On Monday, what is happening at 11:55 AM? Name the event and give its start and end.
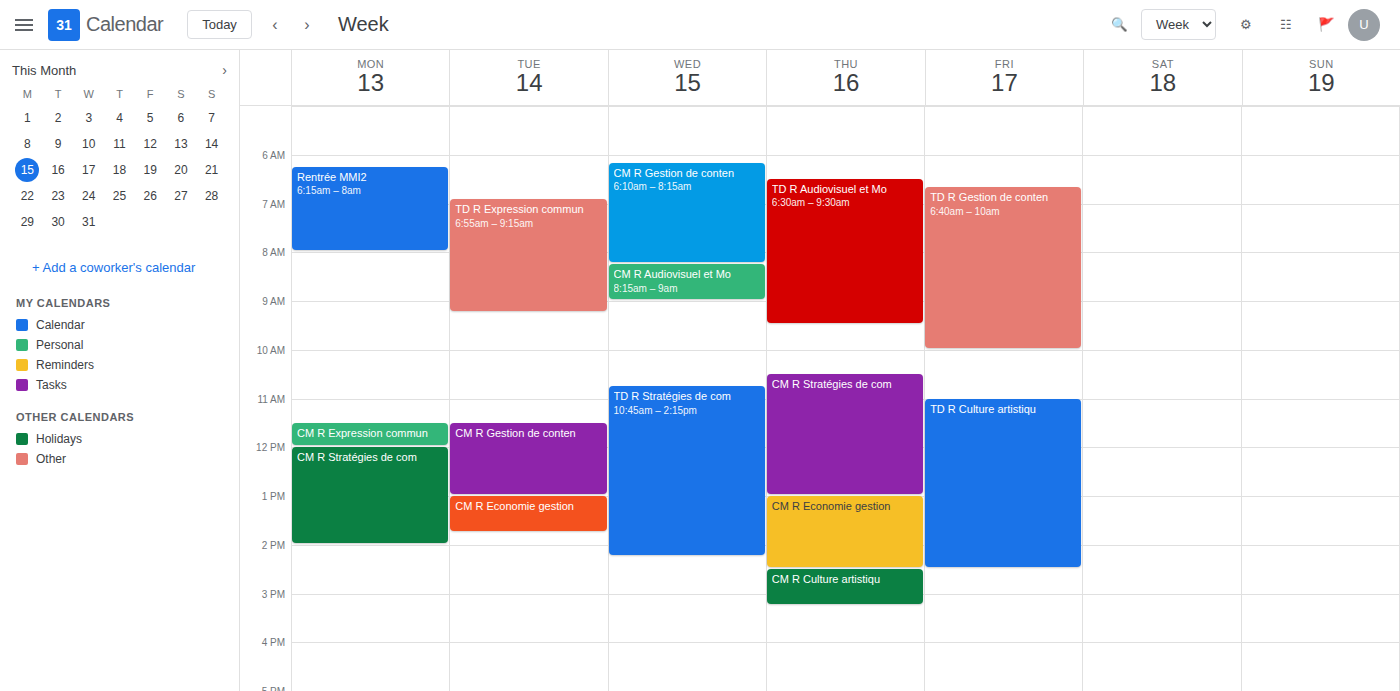
"CM R Expression commun", 11:30 AM to 12:00 PM